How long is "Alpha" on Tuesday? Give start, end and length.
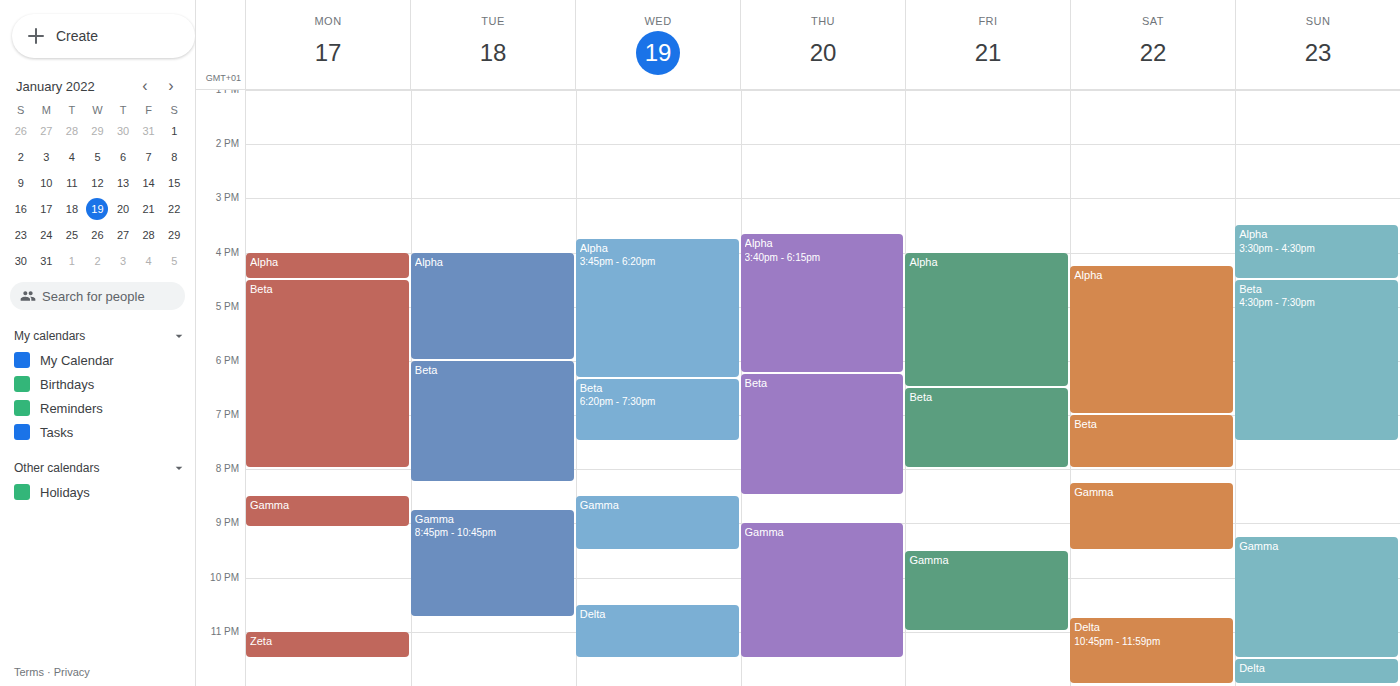
4:00 PM to 6:00 PM, 2 hours